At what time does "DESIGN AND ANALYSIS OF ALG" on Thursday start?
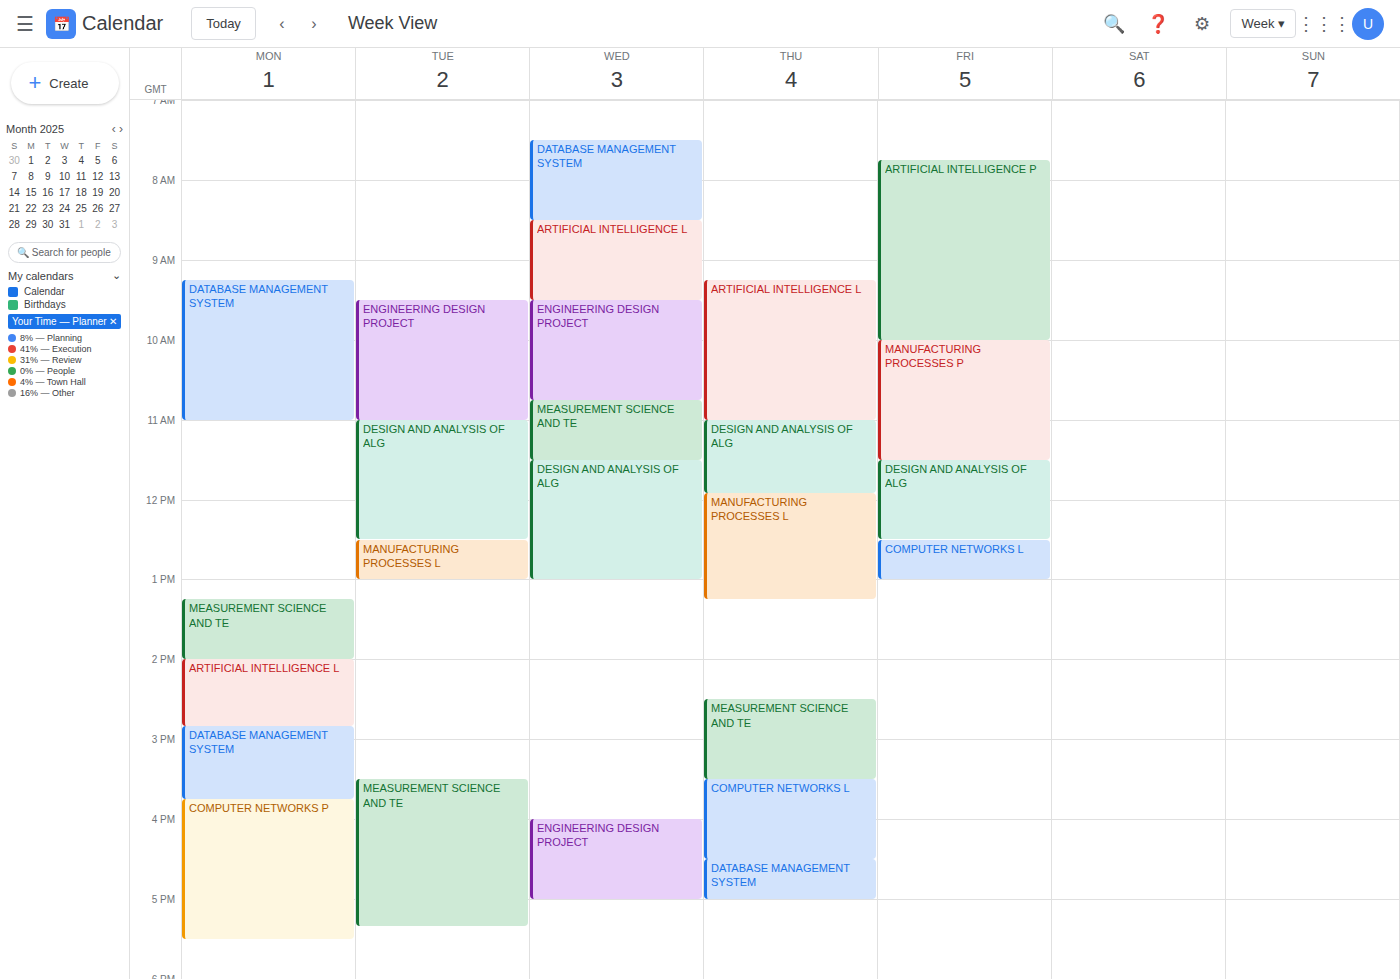
11:00 AM